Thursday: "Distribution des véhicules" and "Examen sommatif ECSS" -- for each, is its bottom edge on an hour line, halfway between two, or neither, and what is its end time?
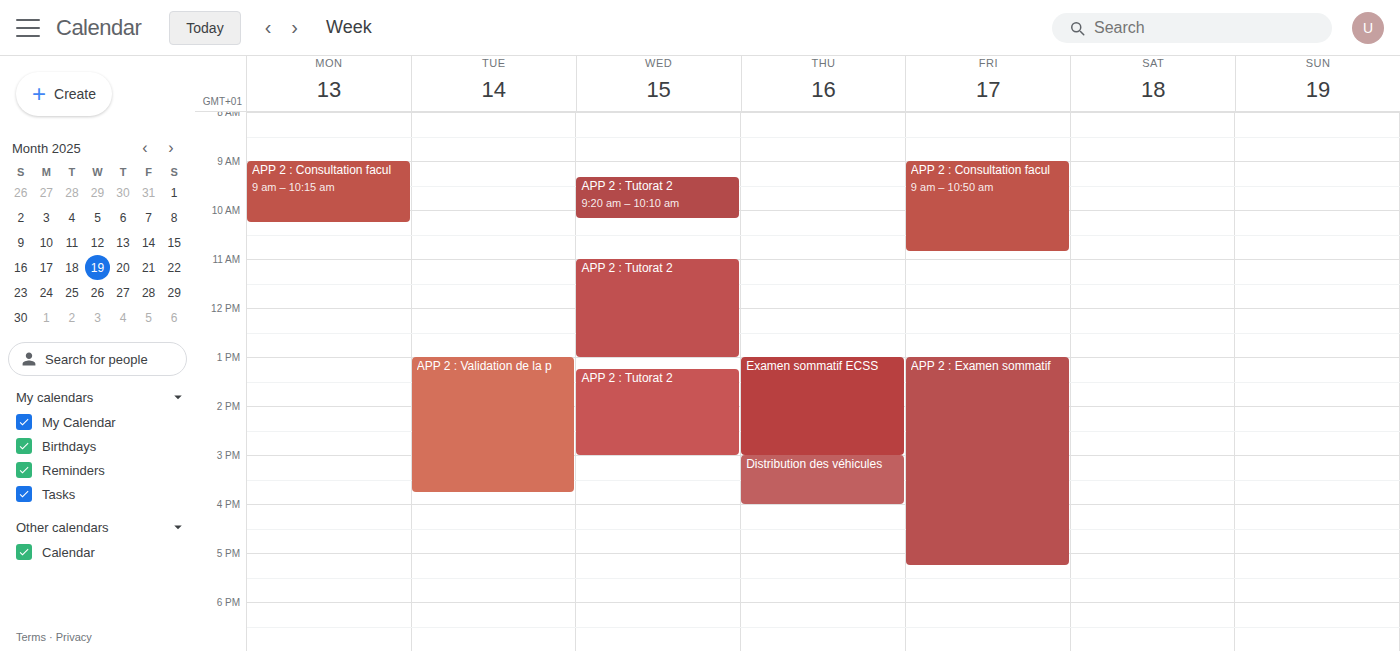
"Distribution des véhicules": 4:00 PM, exactly on the 4 PM line. "Examen sommatif ECSS": 3:00 PM, exactly on the 3 PM line.